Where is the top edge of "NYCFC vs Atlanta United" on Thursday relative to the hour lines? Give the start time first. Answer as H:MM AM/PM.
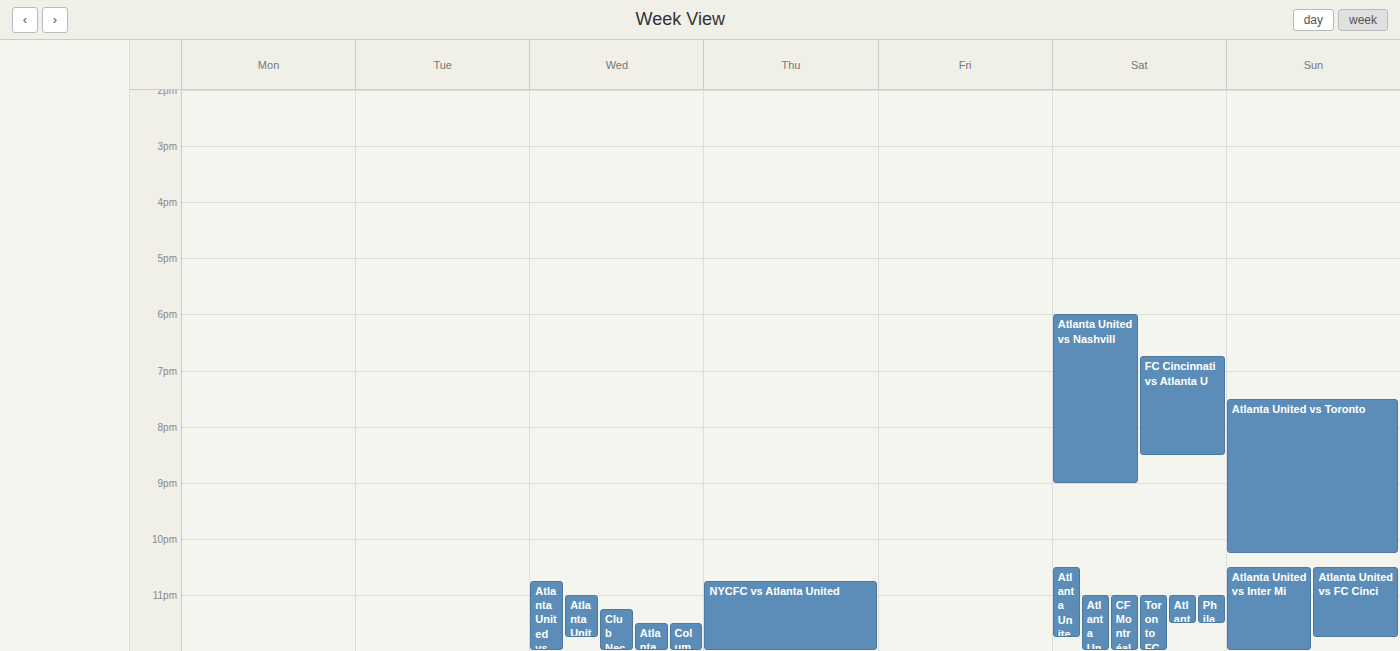
10:45 PM -- neither: three quarters of the way from the 10 PM line to the 11 PM line.